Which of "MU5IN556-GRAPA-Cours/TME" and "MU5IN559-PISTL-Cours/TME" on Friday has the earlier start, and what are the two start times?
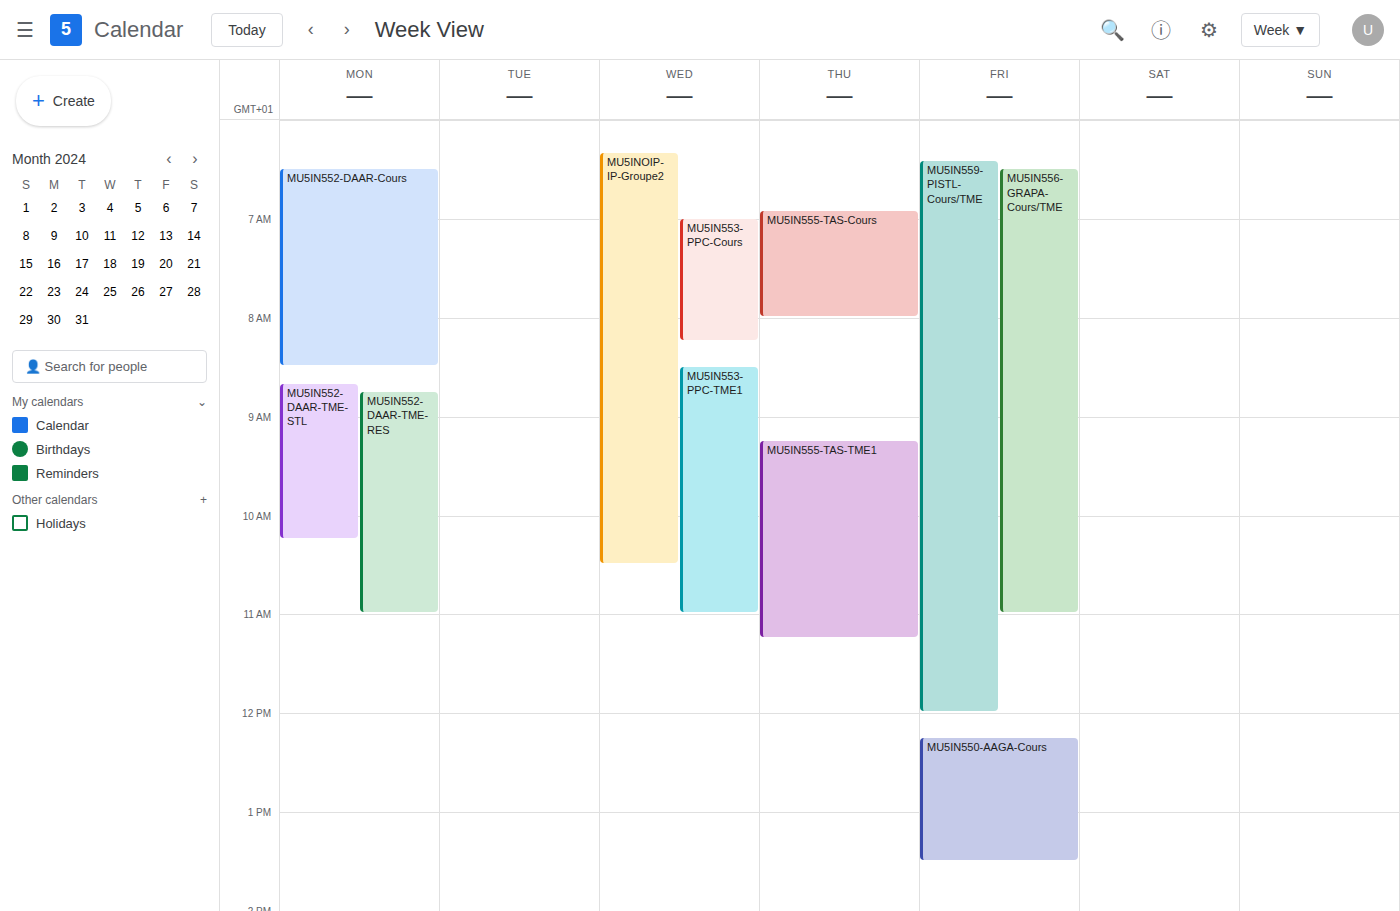
"MU5IN559-PISTL-Cours/TME" 6:25 AM; "MU5IN556-GRAPA-Cours/TME" 6:30 AM.